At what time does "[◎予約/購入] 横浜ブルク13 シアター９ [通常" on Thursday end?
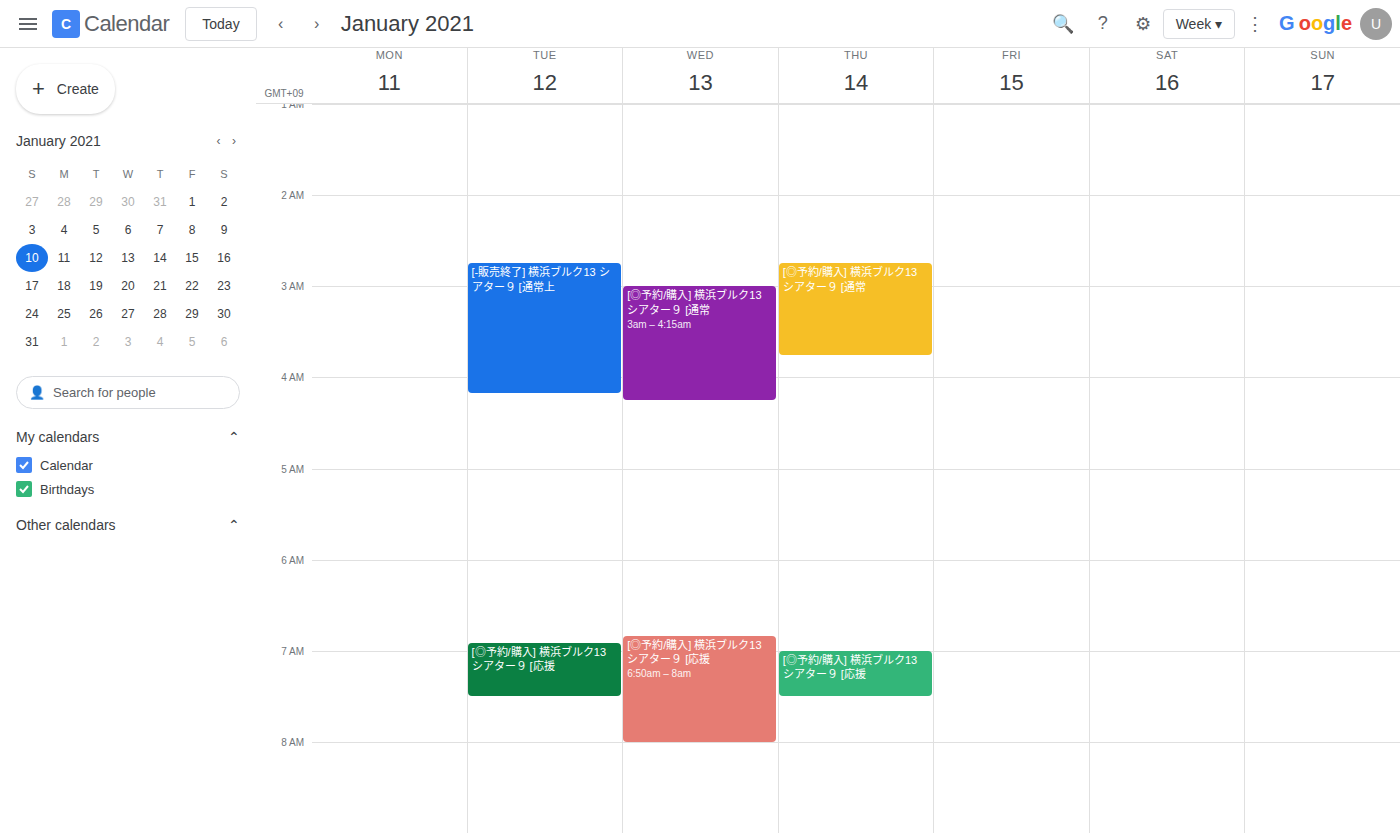
03:45